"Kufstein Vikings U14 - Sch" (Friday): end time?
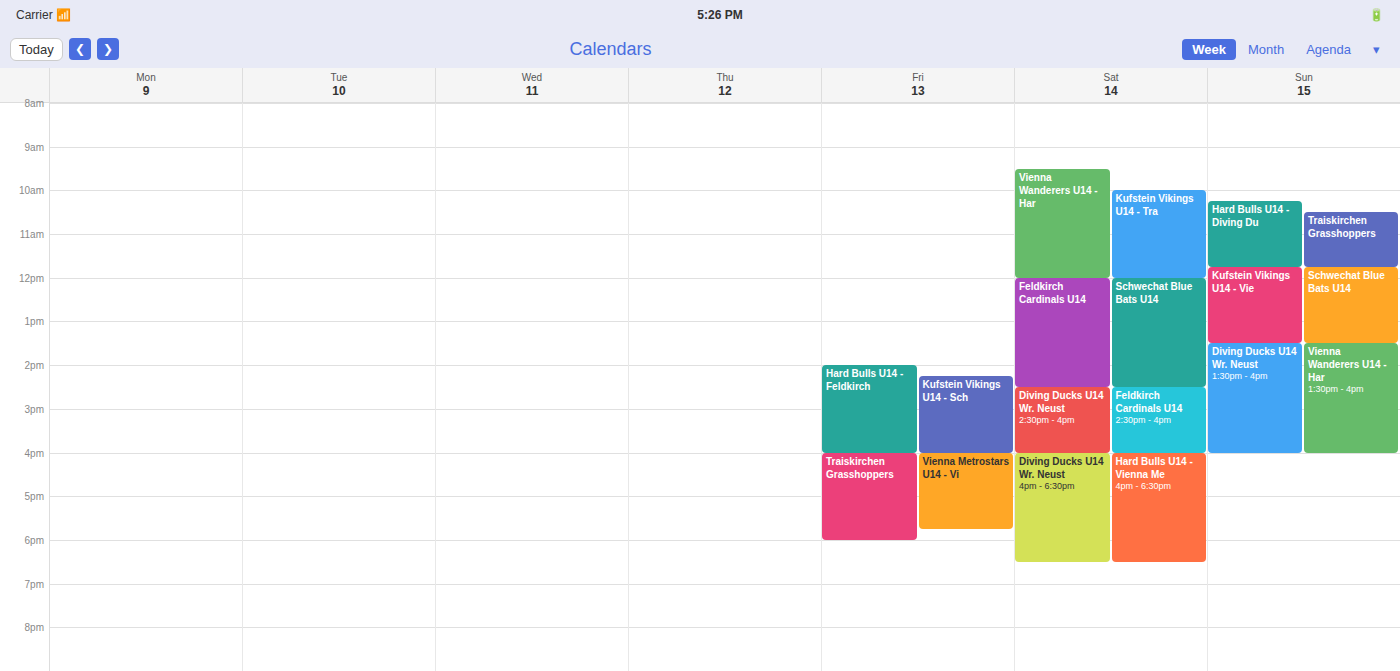
4:00 PM